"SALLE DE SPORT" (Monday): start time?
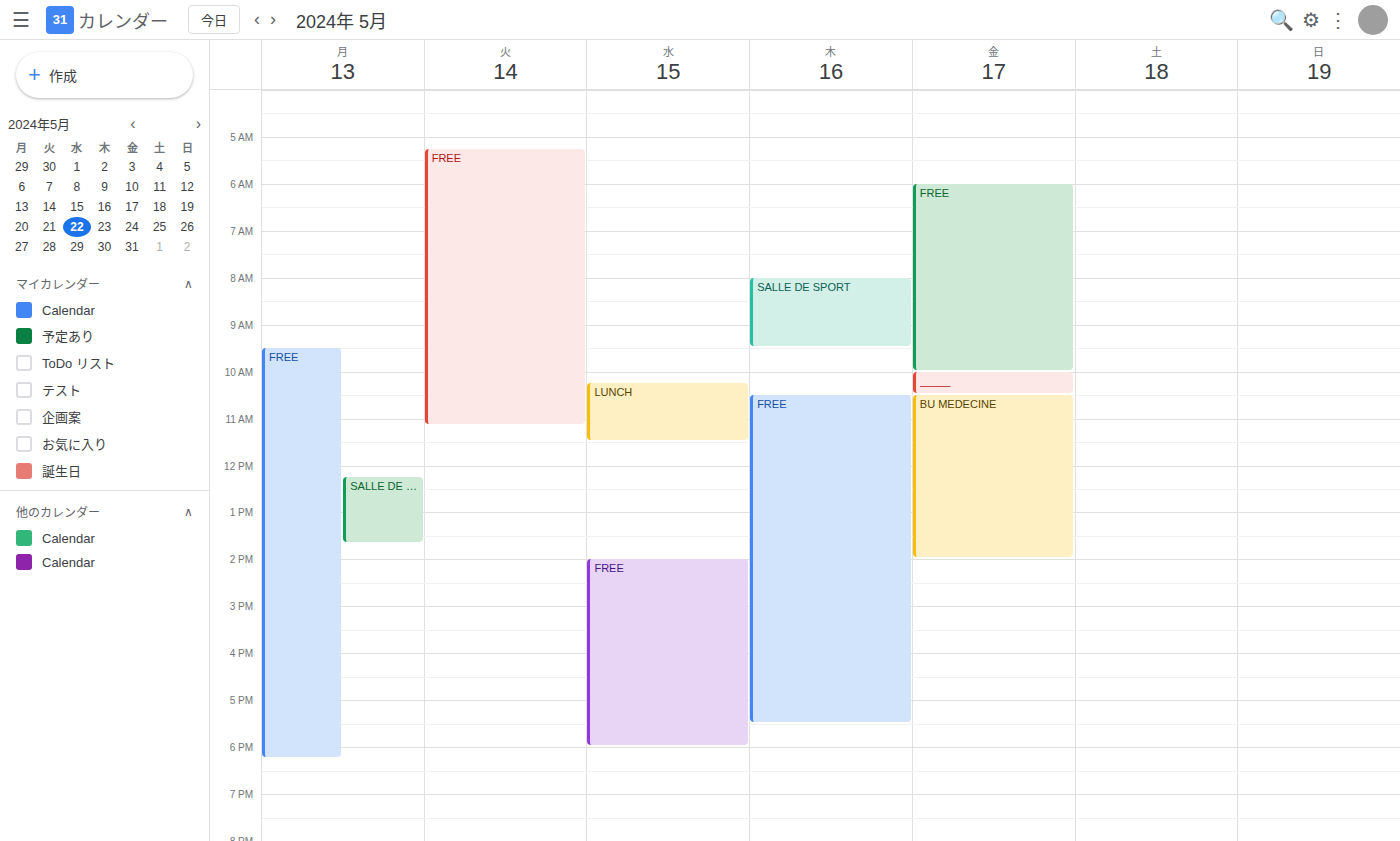
12:15 PM